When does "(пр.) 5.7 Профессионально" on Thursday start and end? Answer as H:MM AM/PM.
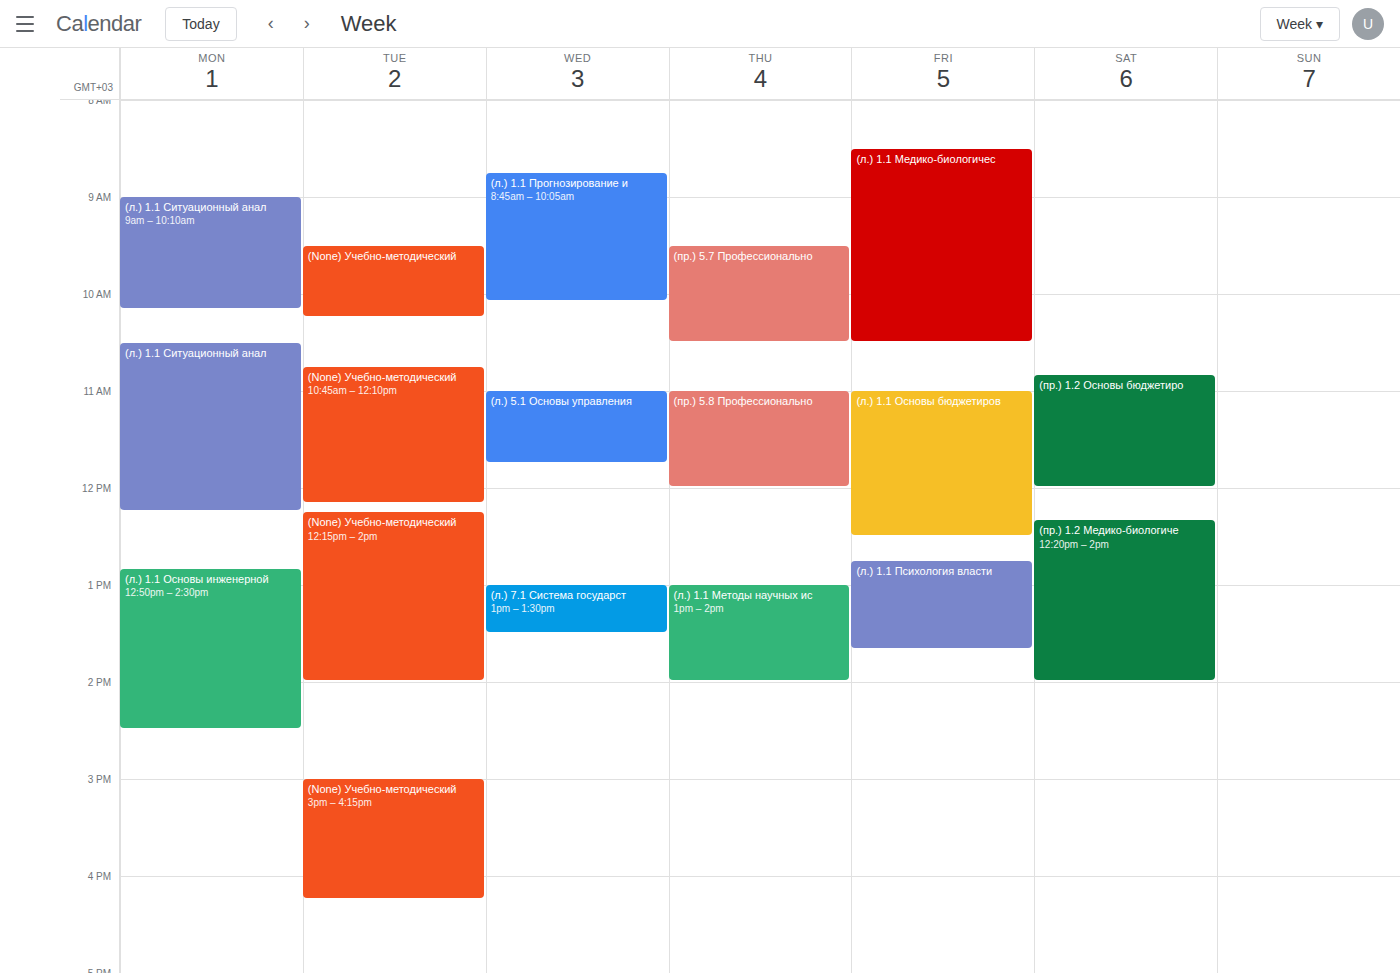
9:30 AM to 10:30 AM